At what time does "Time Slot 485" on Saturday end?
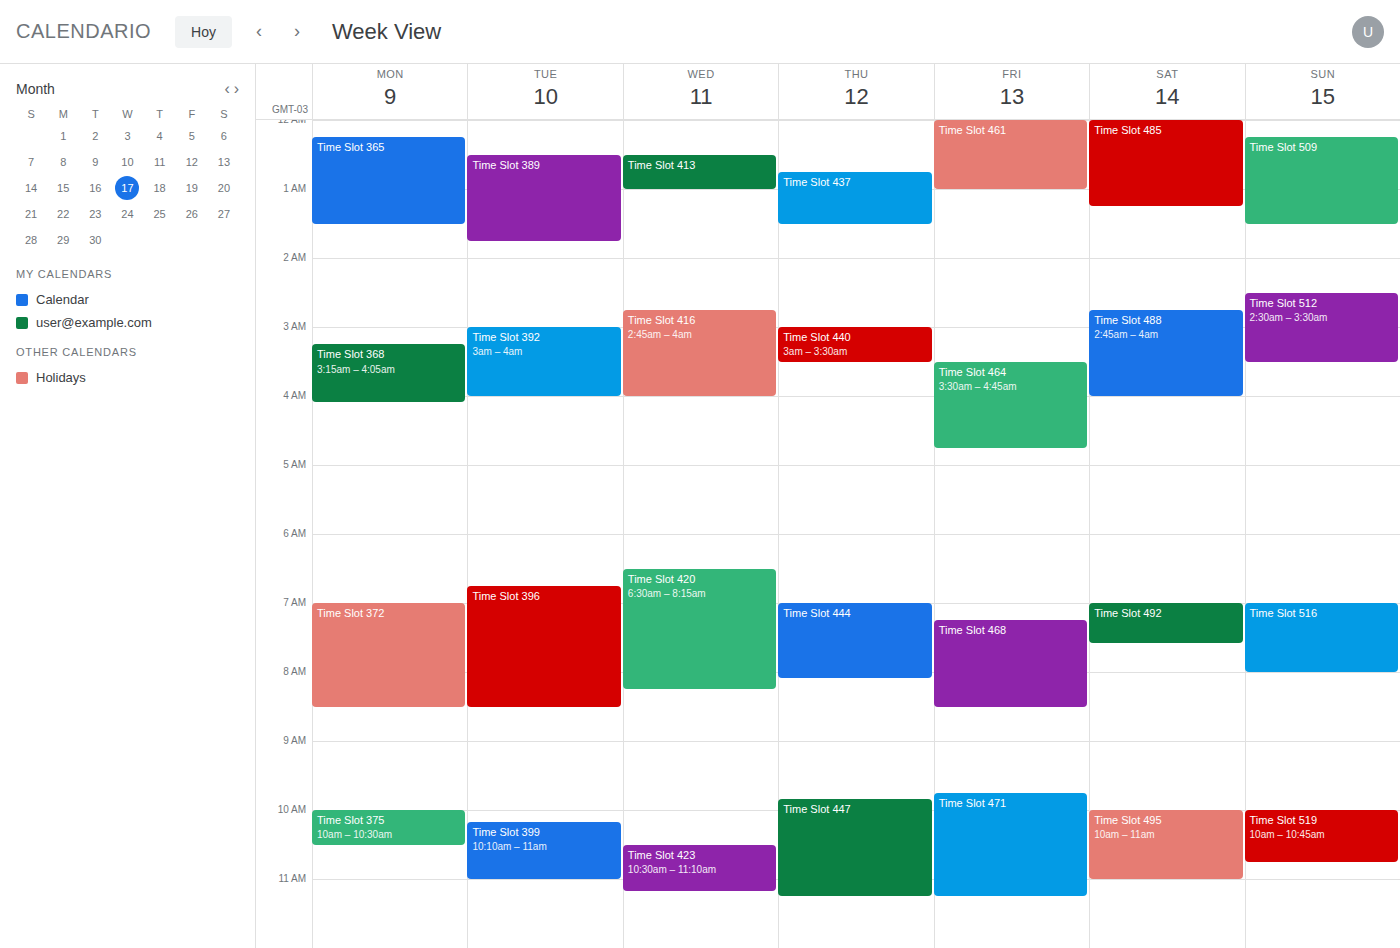
01:15